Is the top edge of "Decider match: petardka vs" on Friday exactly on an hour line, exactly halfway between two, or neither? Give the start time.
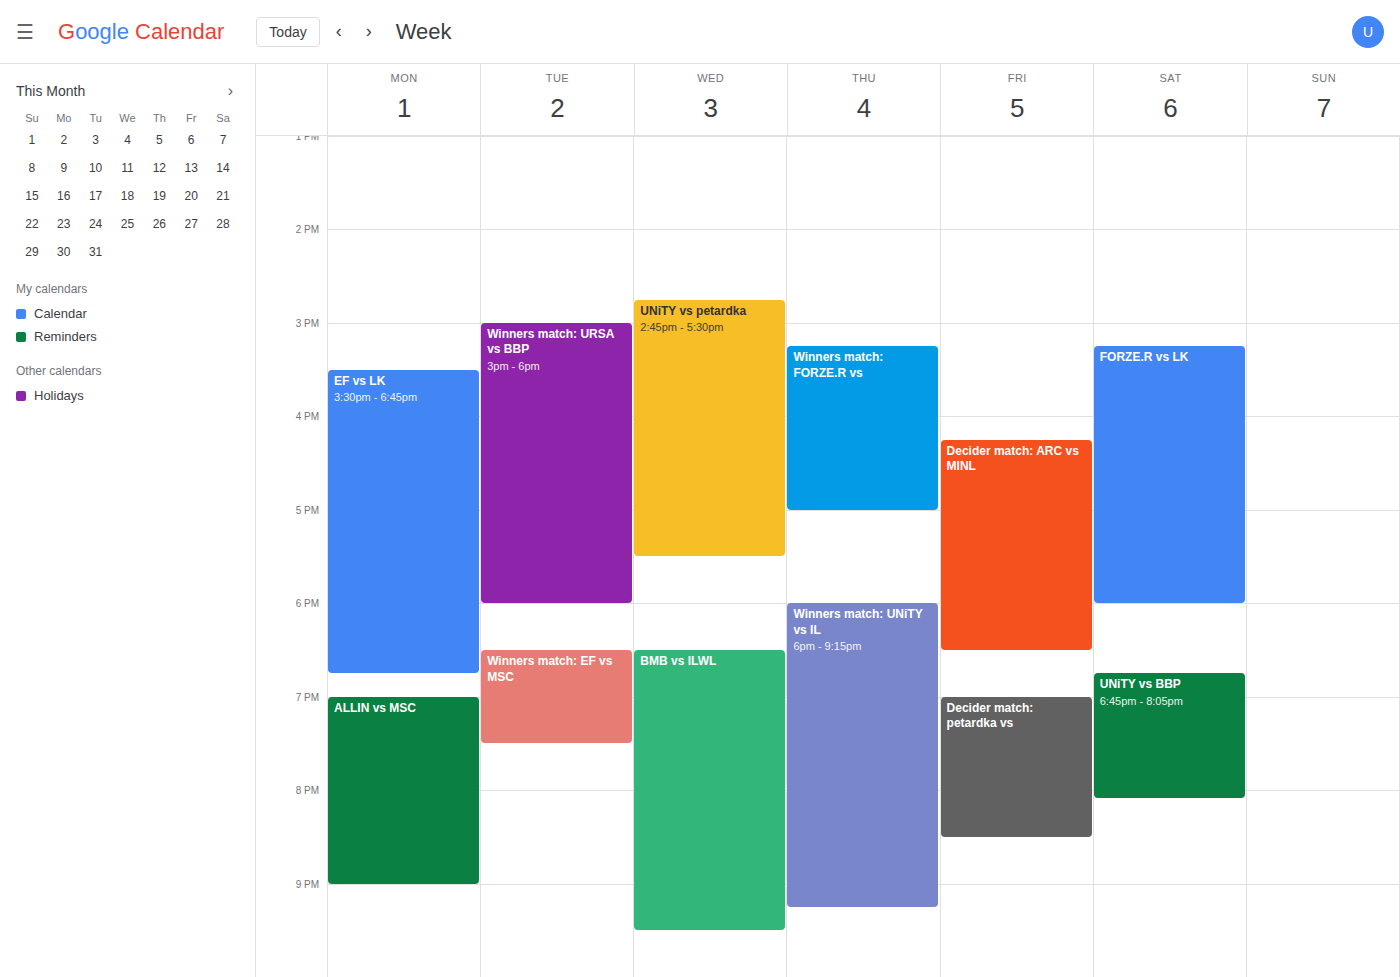
7:00 PM -- exactly on the 7 PM line.